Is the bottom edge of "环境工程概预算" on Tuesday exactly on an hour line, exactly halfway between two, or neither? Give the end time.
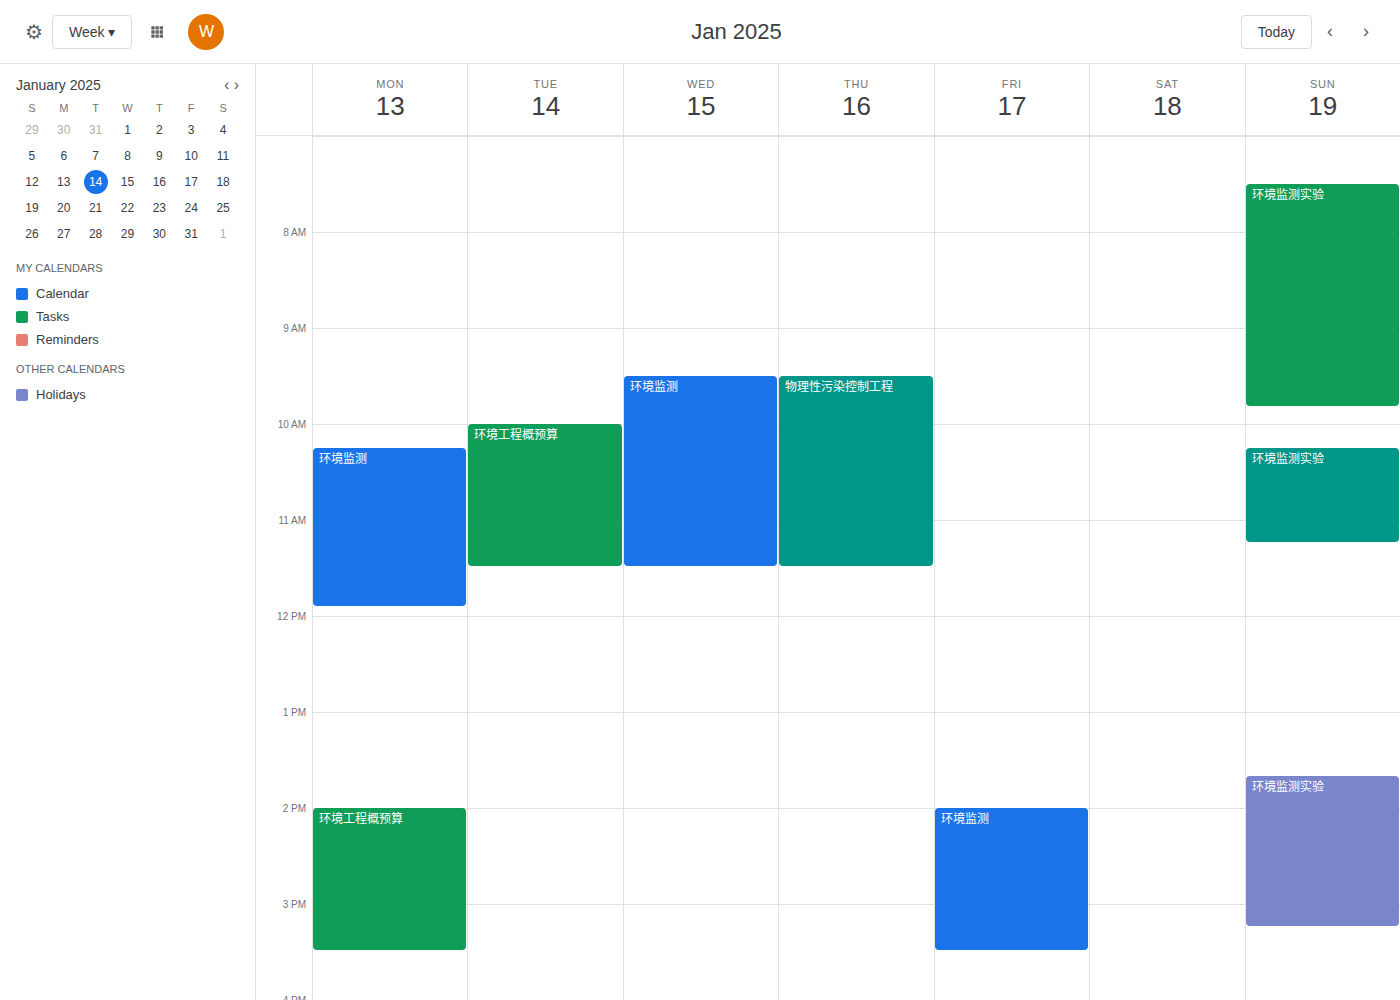
11:30 AM -- halfway between the 11 AM and 12 PM lines.